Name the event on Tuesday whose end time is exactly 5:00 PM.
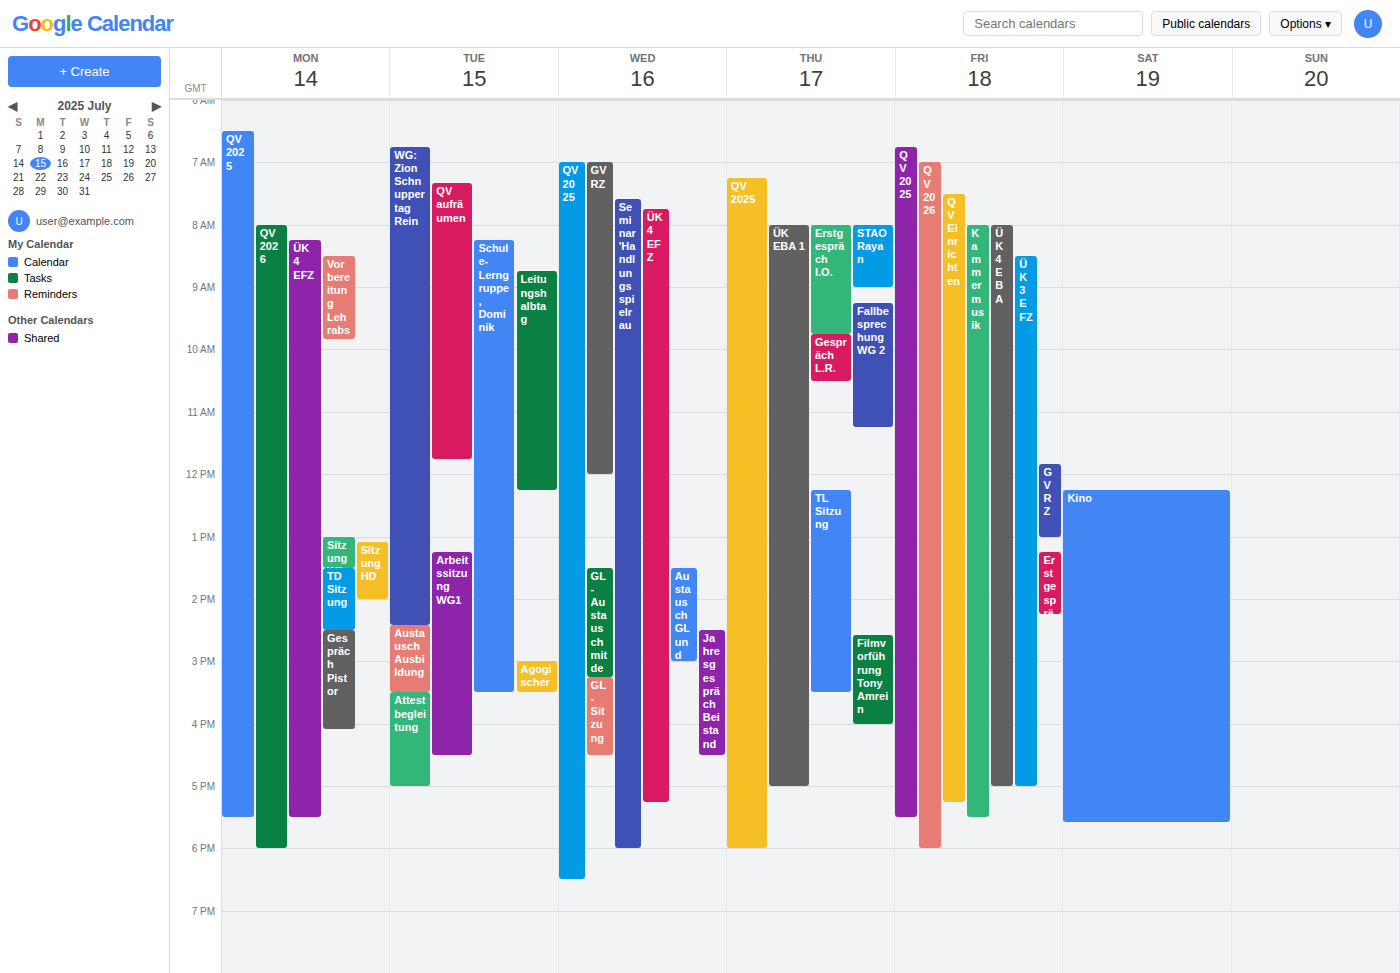
"Attestbegleitung"